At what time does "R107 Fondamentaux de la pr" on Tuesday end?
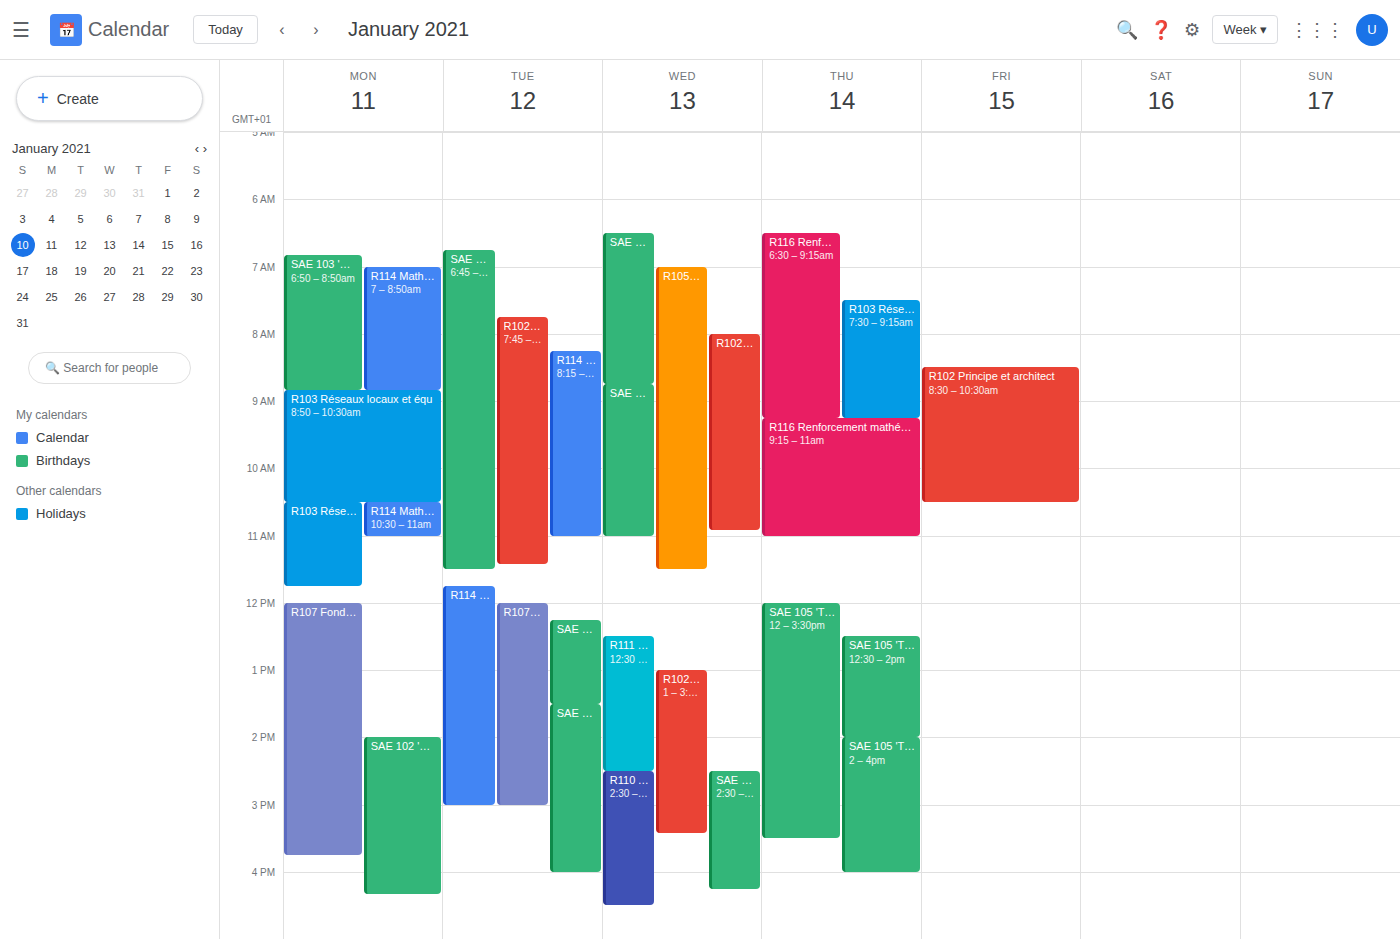
3:00 PM